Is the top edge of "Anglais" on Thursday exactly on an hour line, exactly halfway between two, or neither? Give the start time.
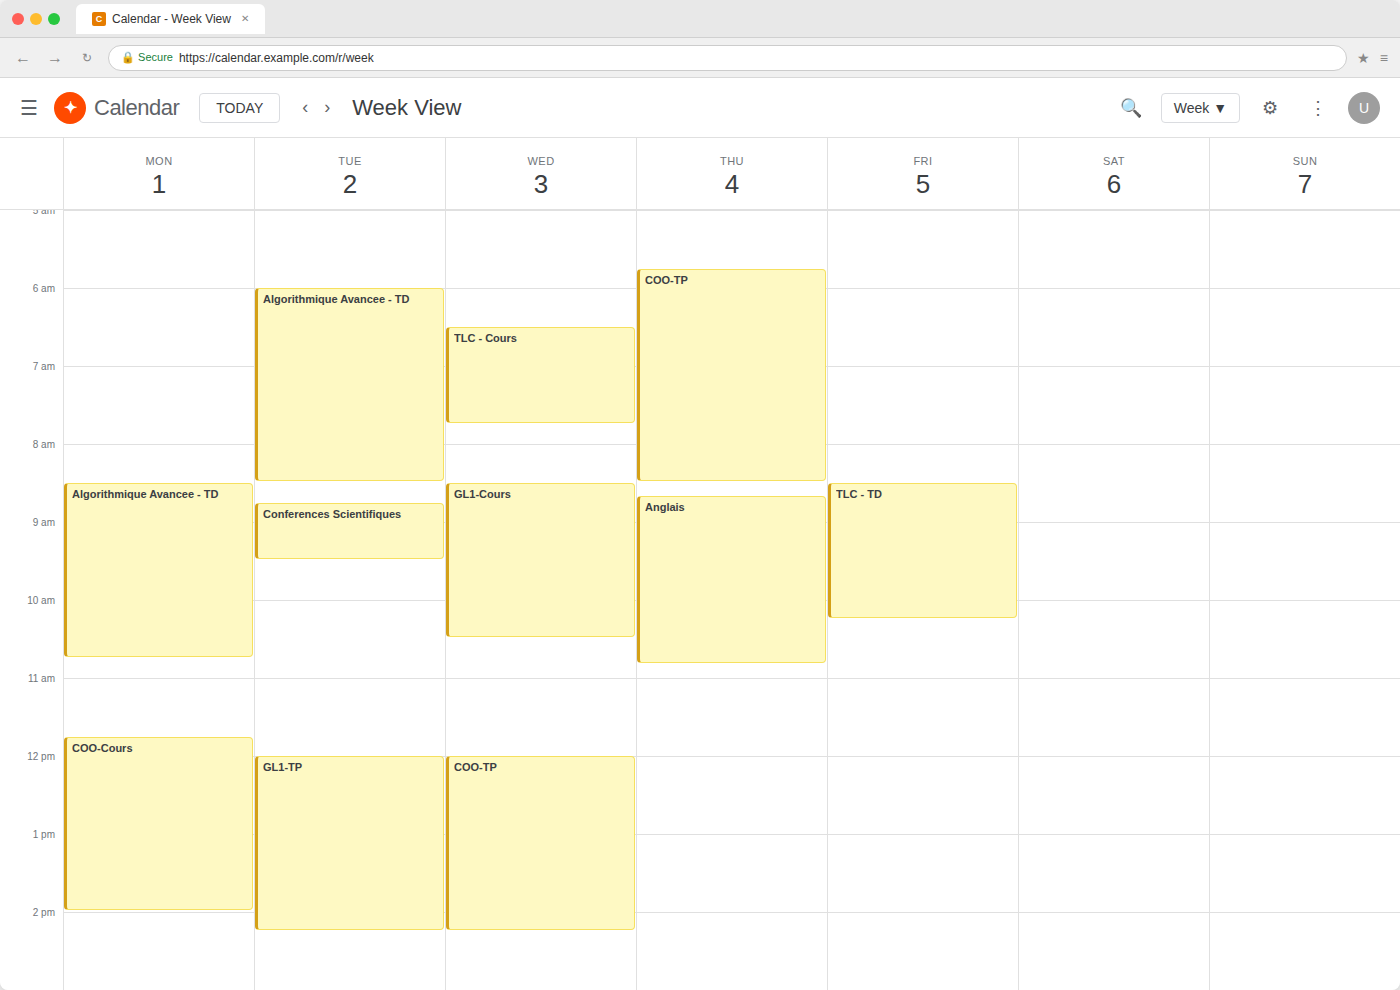
8:40 AM -- neither: 40 minutes below the 8 AM line and 20 minutes above the 9 AM line.